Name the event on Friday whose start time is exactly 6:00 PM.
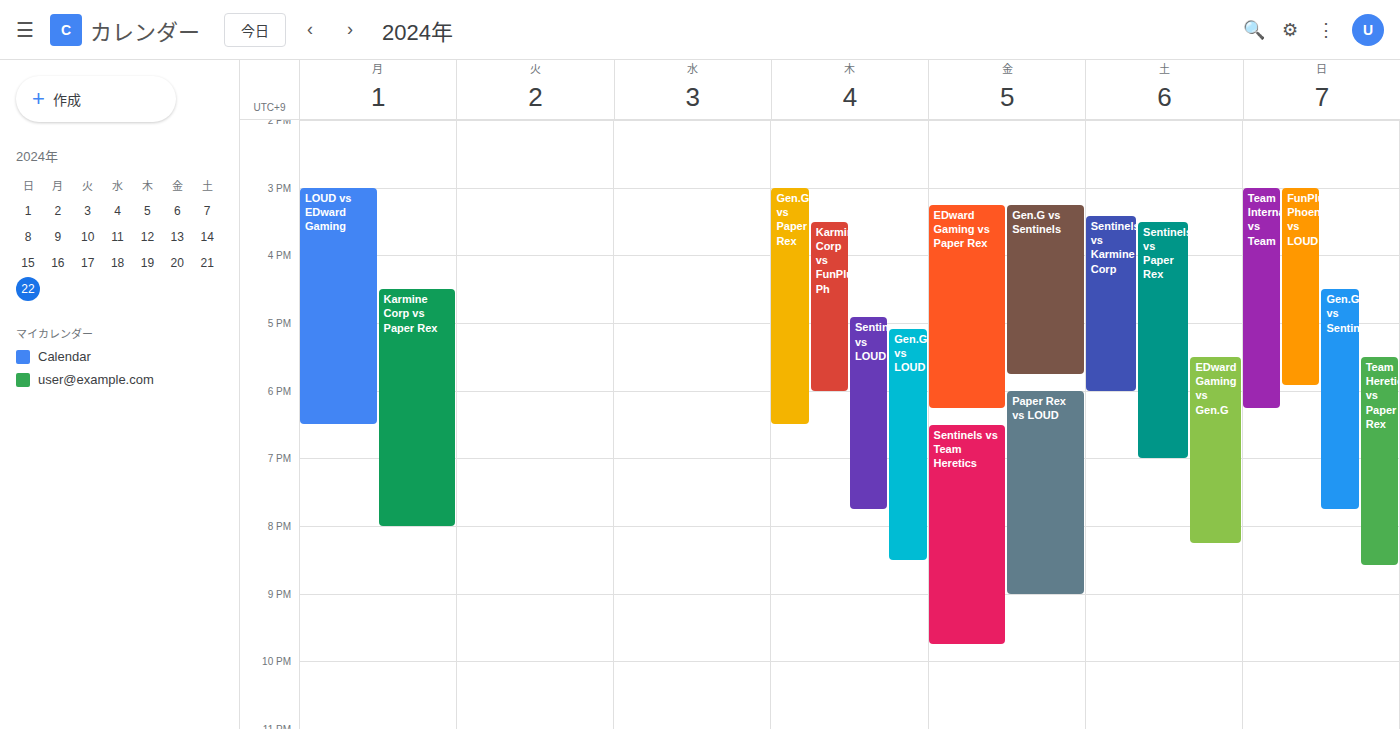
"Paper Rex vs LOUD"